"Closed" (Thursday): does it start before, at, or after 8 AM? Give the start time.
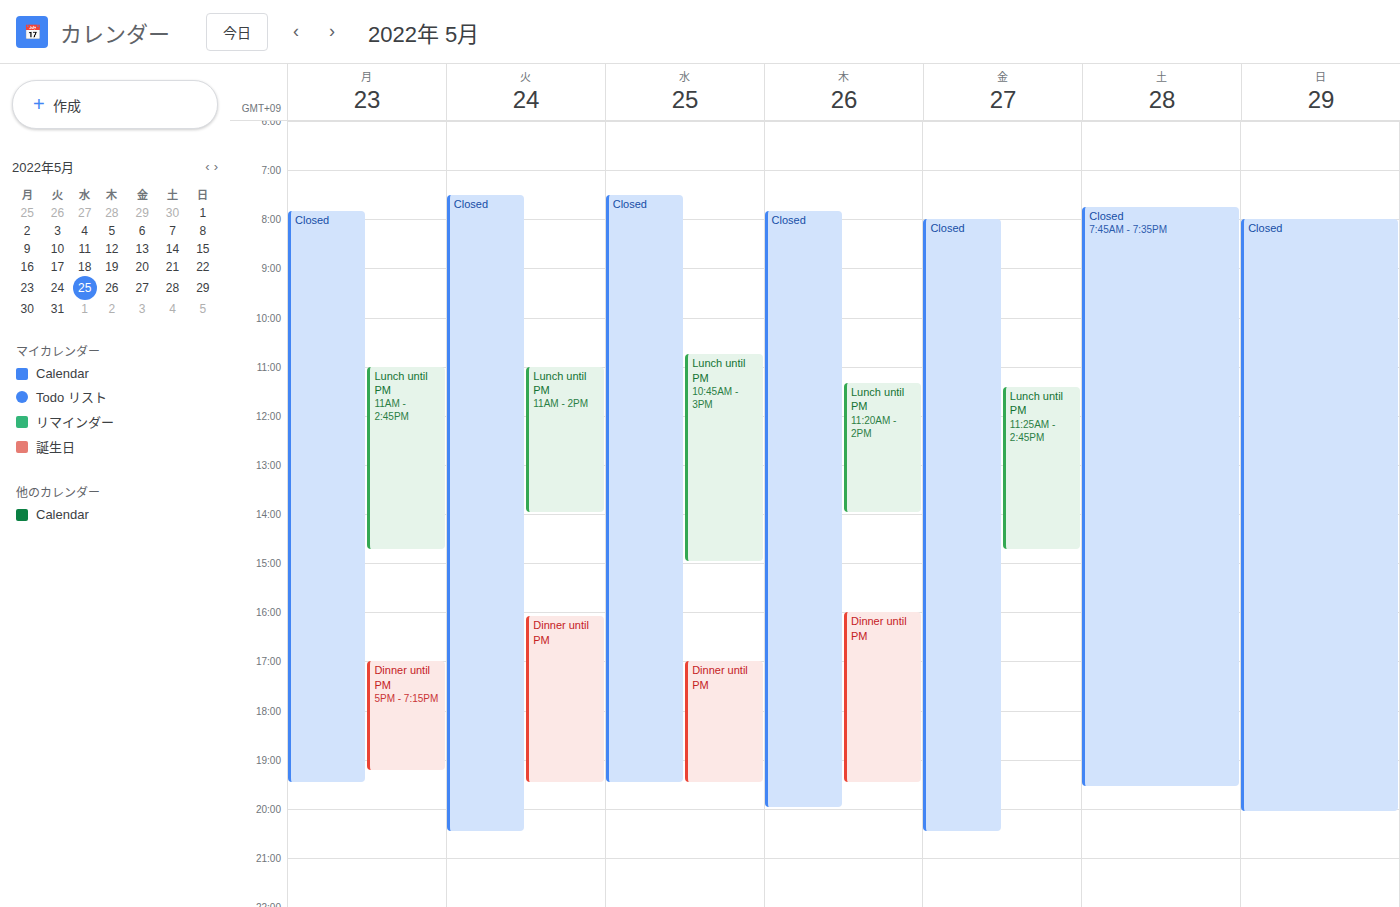
7:50 AM -- before 8 AM, 10 minutes above the 8 AM line.